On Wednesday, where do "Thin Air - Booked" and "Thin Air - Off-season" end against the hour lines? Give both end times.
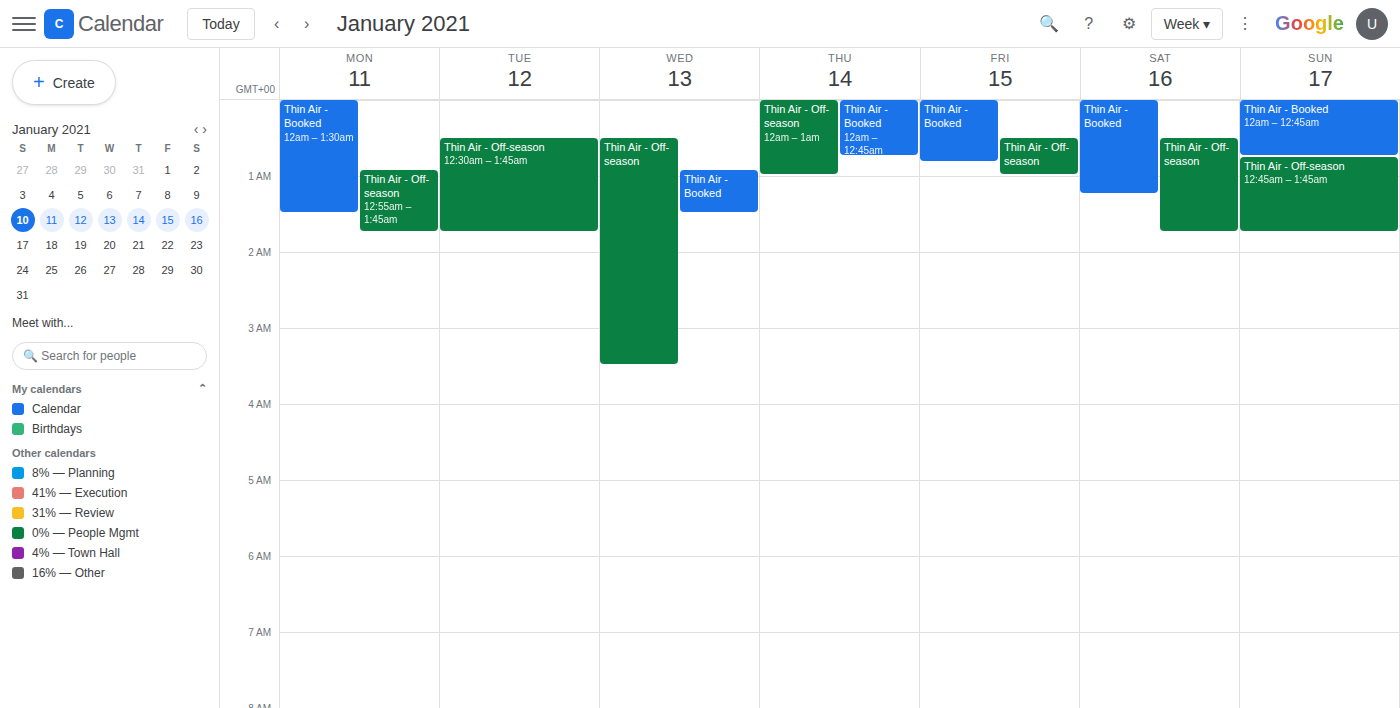
"Thin Air - Booked": 1:30 AM, halfway between the 1 AM and 2 AM lines. "Thin Air - Off-season": 3:30 AM, halfway between the 3 AM and 4 AM lines.